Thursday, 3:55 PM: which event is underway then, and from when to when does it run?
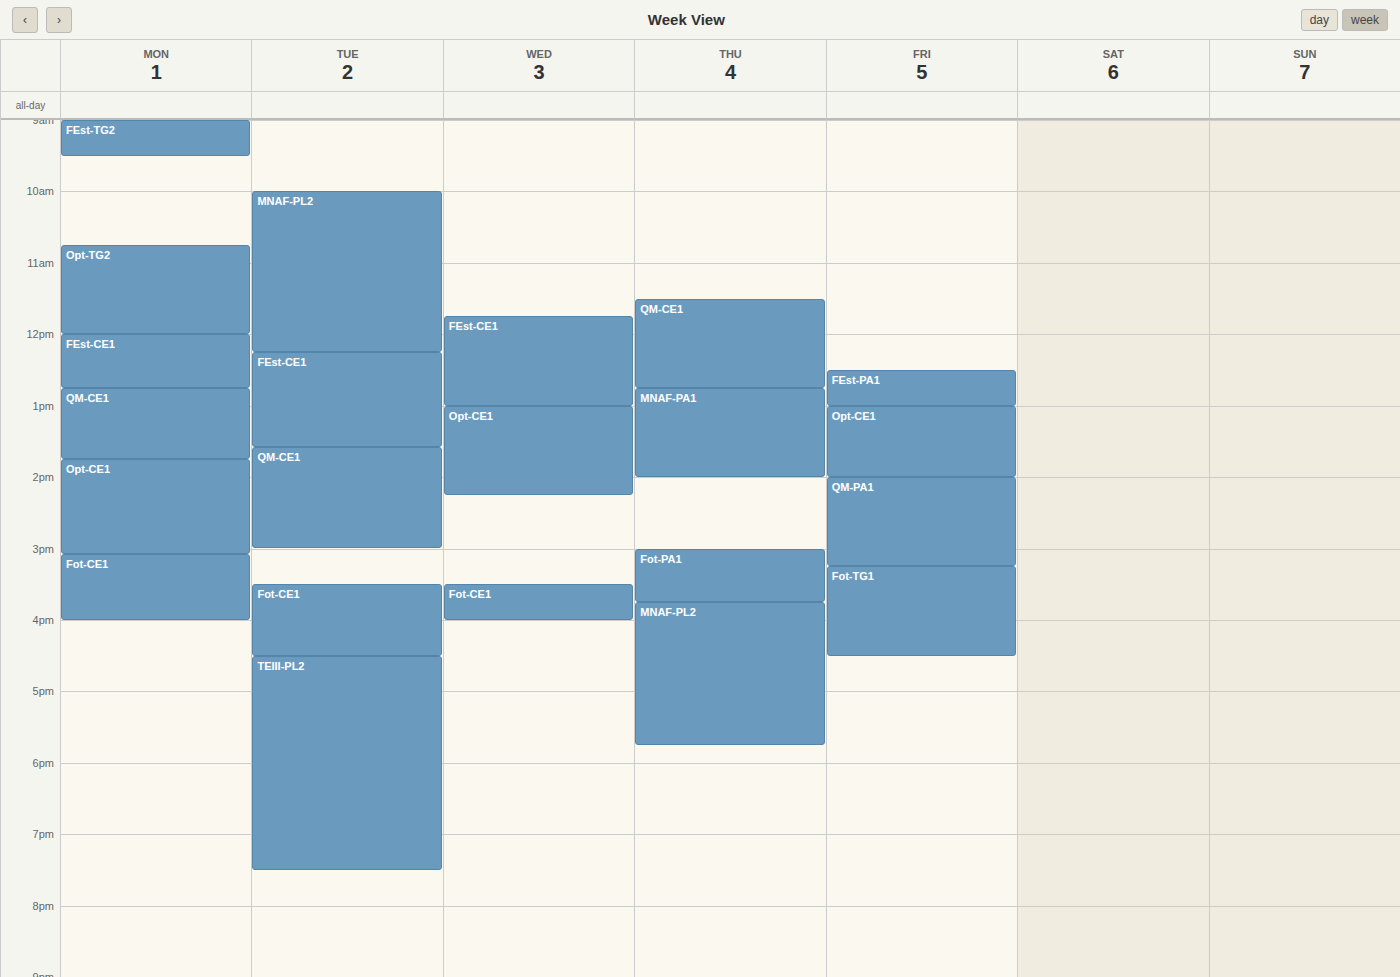
"MNAF-PL2", 3:45 PM to 5:45 PM